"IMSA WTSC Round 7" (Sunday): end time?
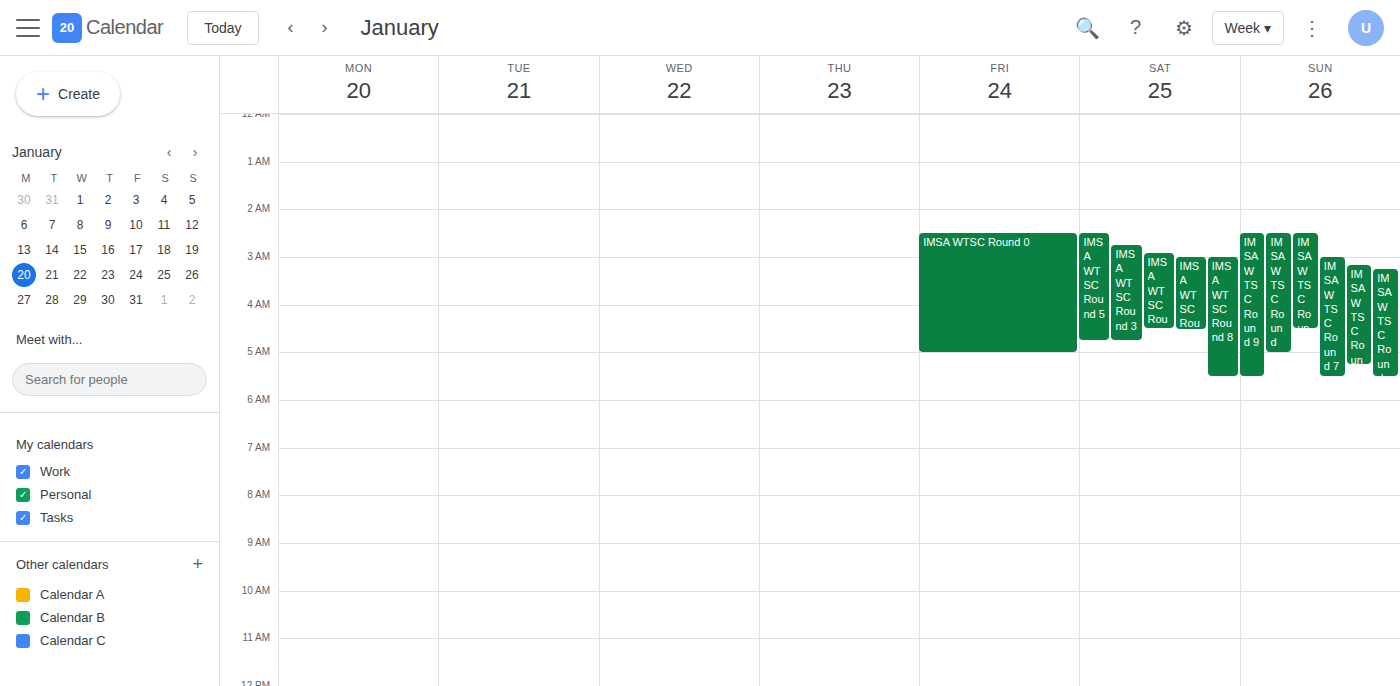
05:30